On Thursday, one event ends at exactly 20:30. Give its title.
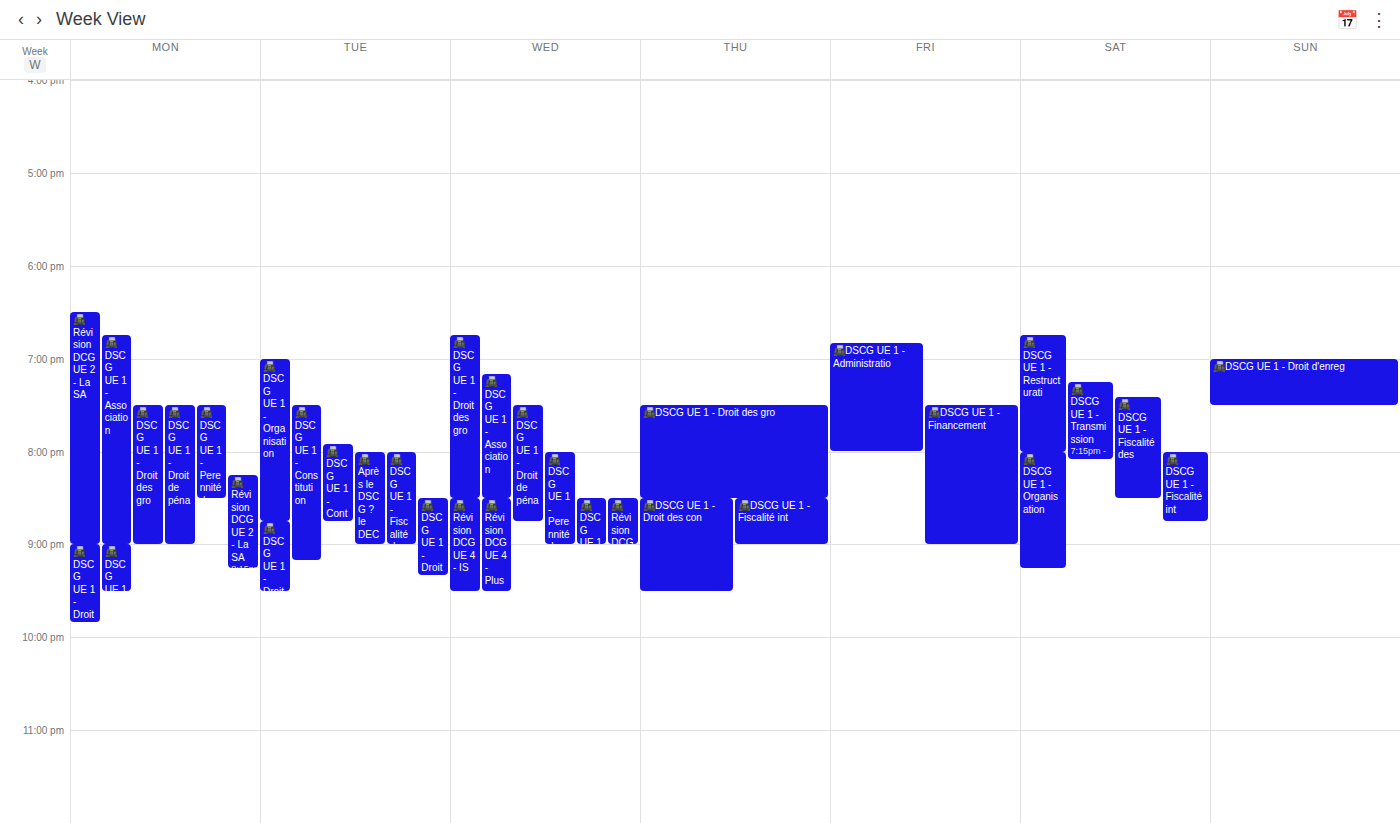
"📠DSCG UE 1 - Droit des gro"